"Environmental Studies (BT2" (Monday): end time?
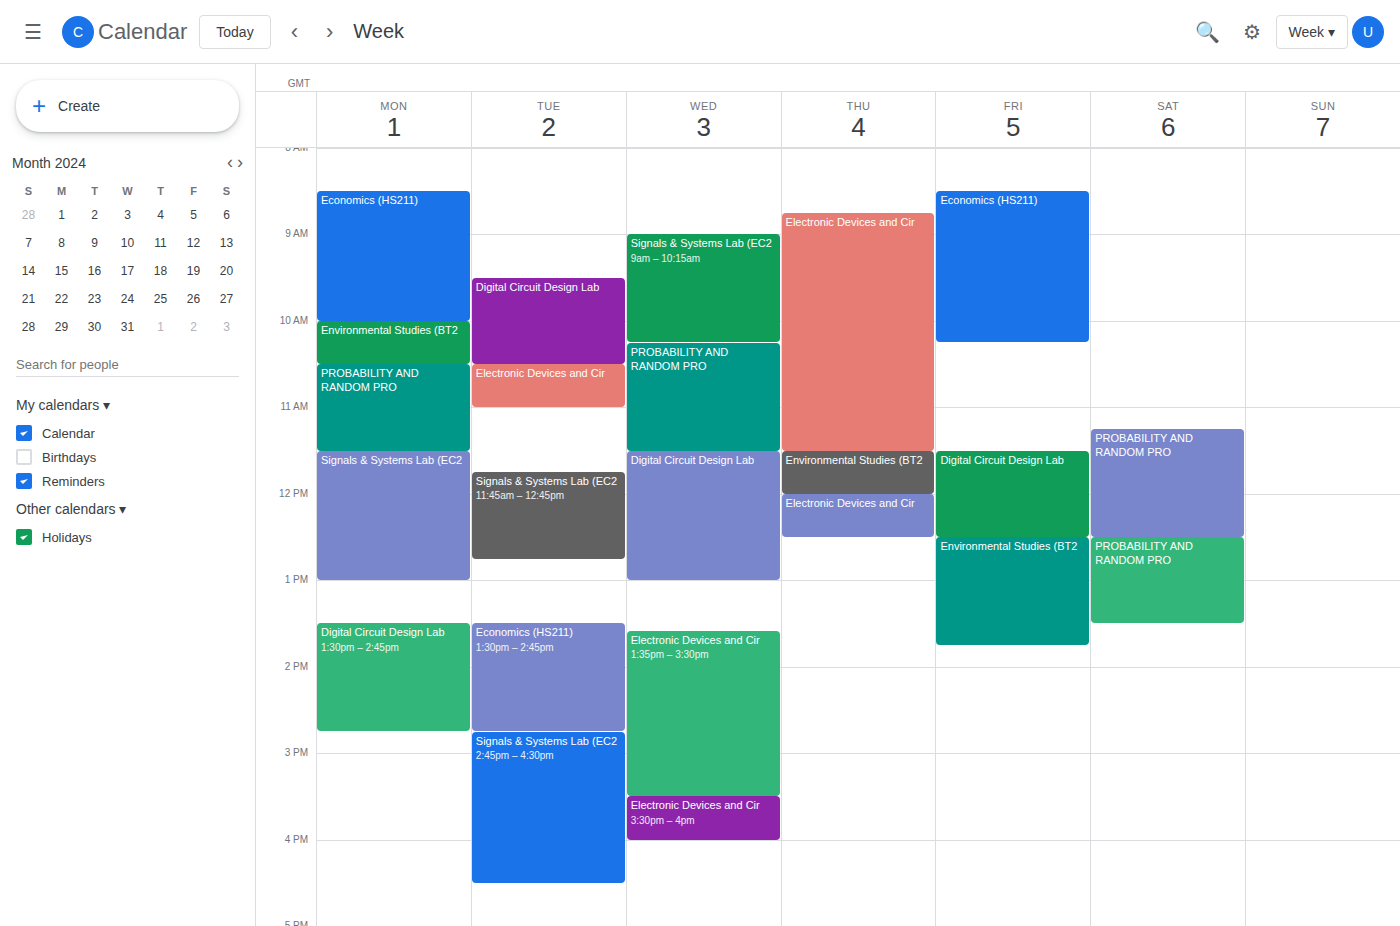
10:30 AM